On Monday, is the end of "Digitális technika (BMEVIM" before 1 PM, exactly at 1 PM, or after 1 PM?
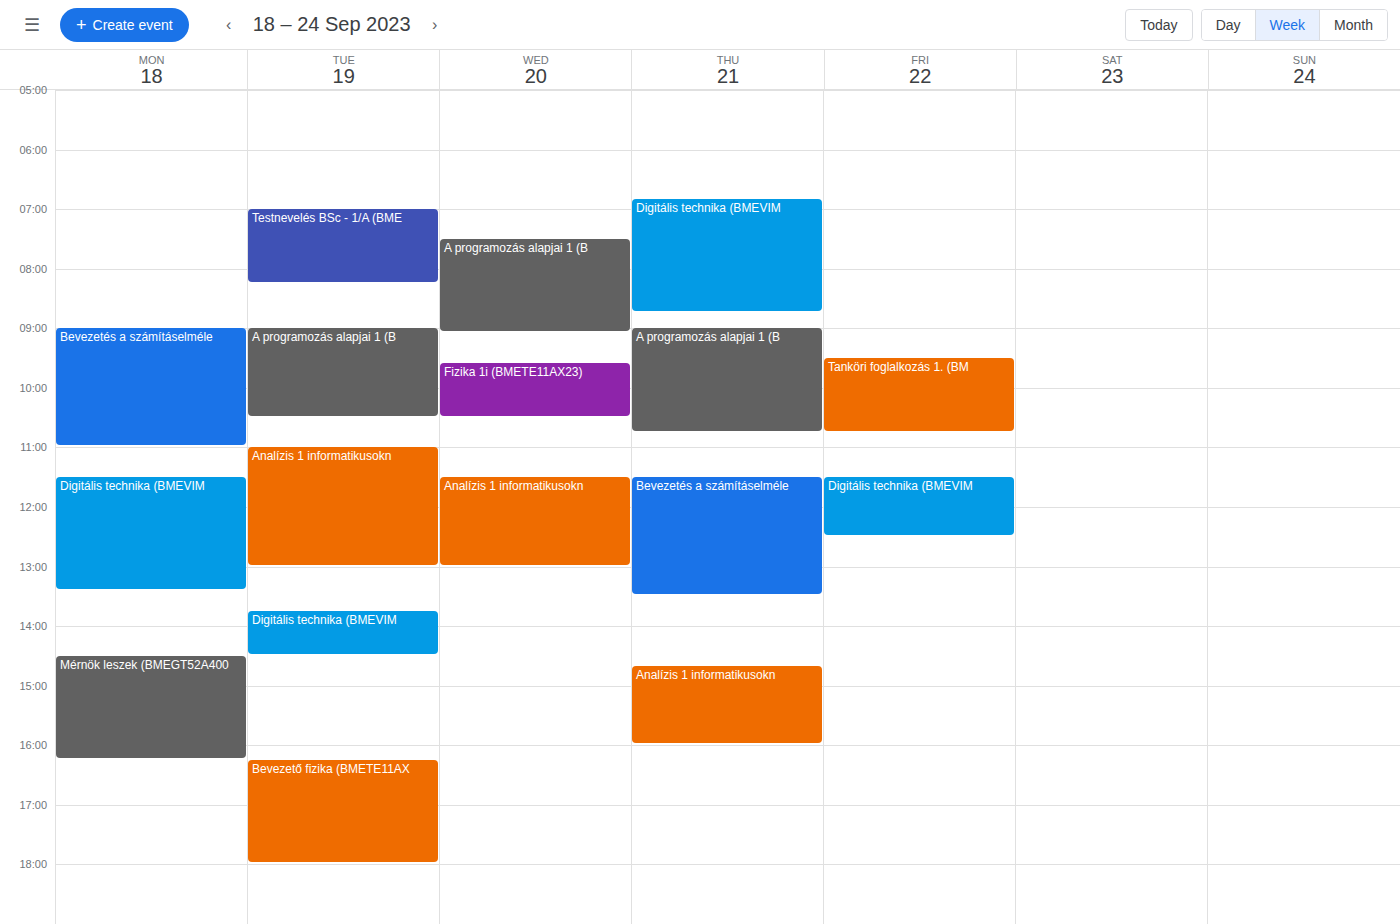
1:25 PM -- after 1 PM, 25 minutes below the 1 PM line.